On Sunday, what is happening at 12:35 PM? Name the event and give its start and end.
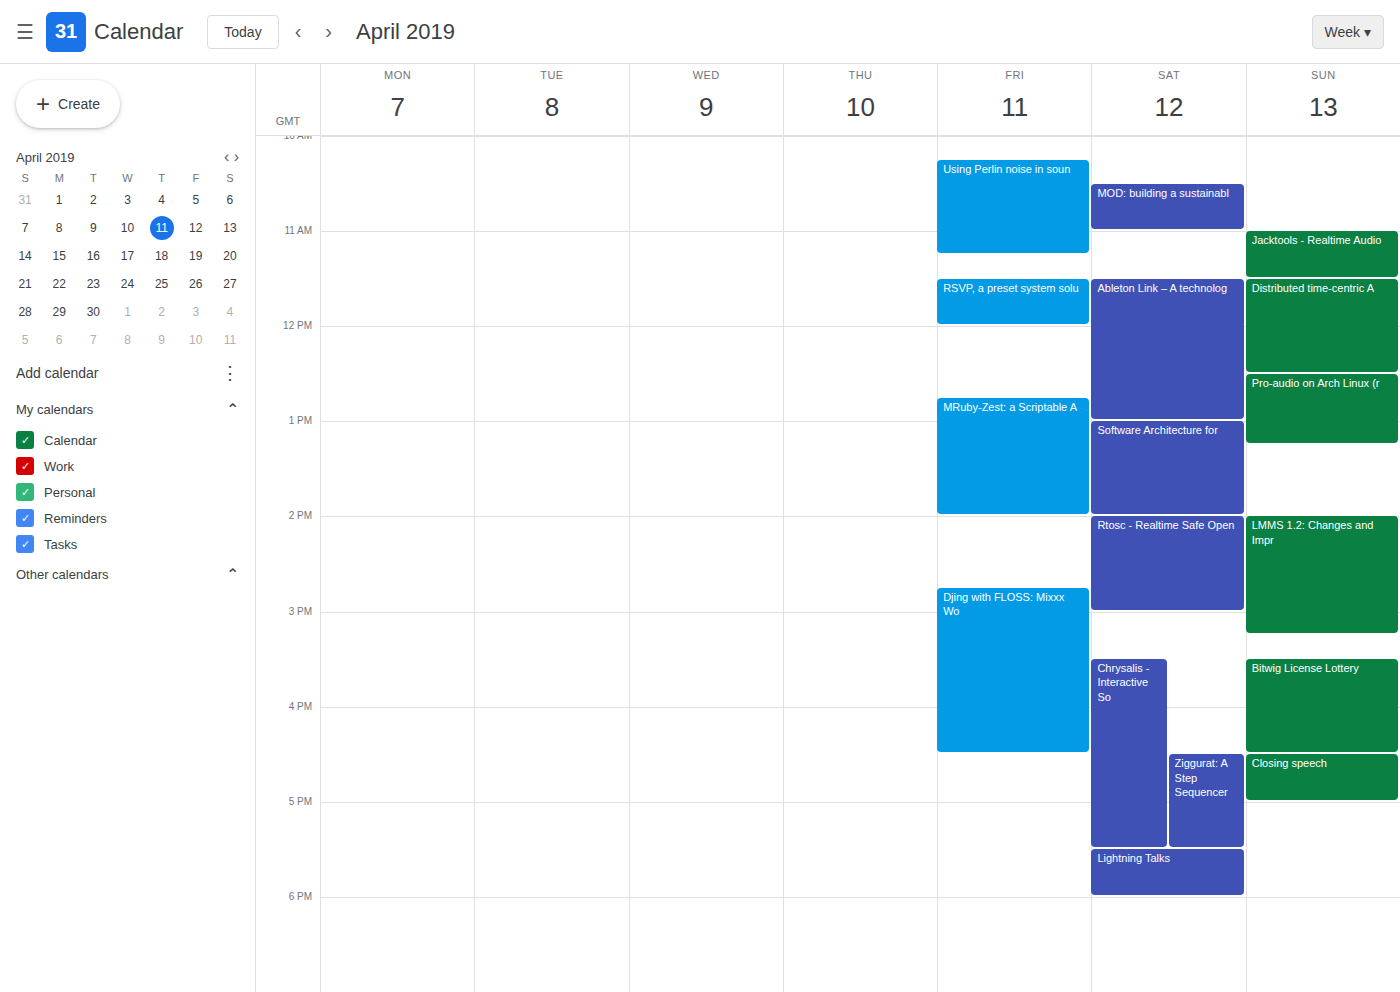
"Pro-audio on Arch Linux (r", 12:30 PM to 1:15 PM